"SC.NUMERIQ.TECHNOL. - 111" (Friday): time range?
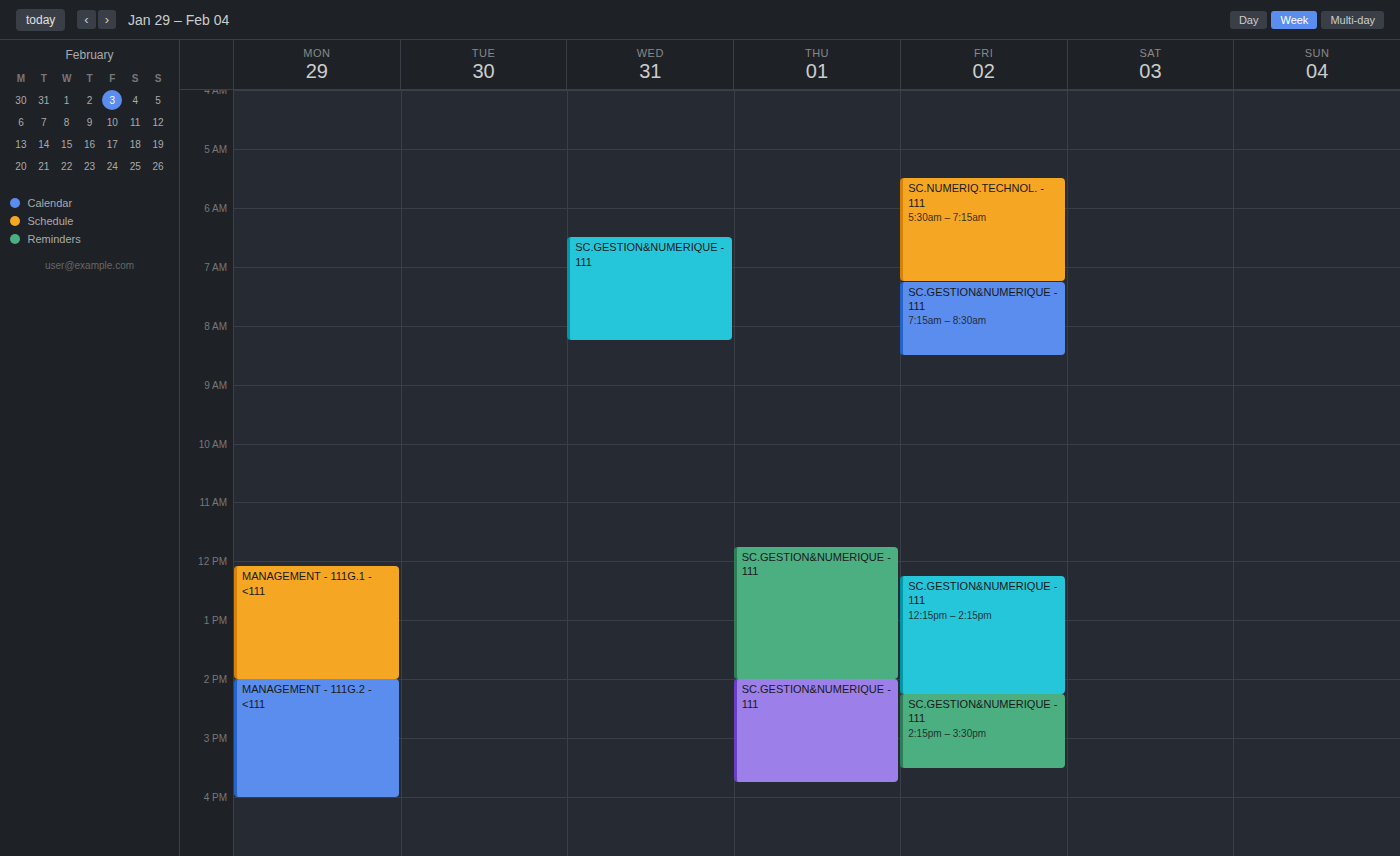
5:30 AM to 7:15 AM